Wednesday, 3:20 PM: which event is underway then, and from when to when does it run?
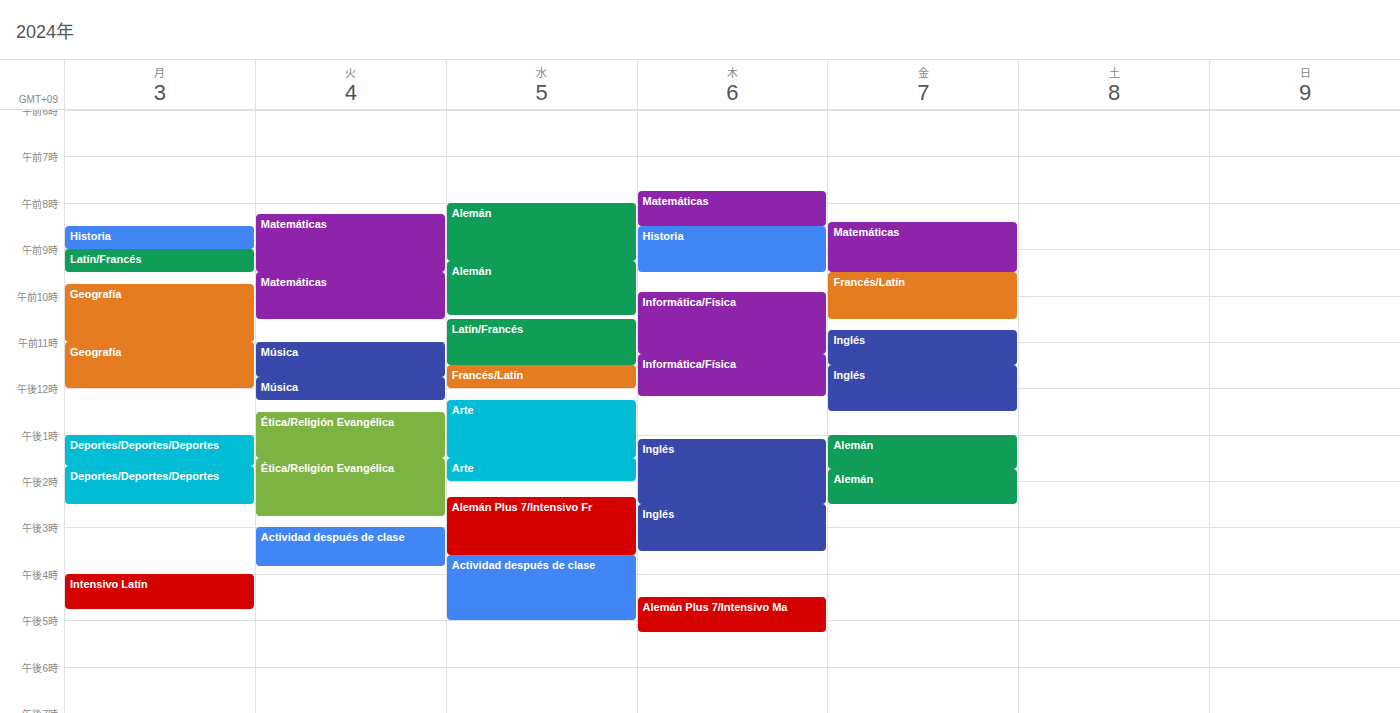
"Alemán Plus 7/Intensivo Fr", 2:20 PM to 3:35 PM